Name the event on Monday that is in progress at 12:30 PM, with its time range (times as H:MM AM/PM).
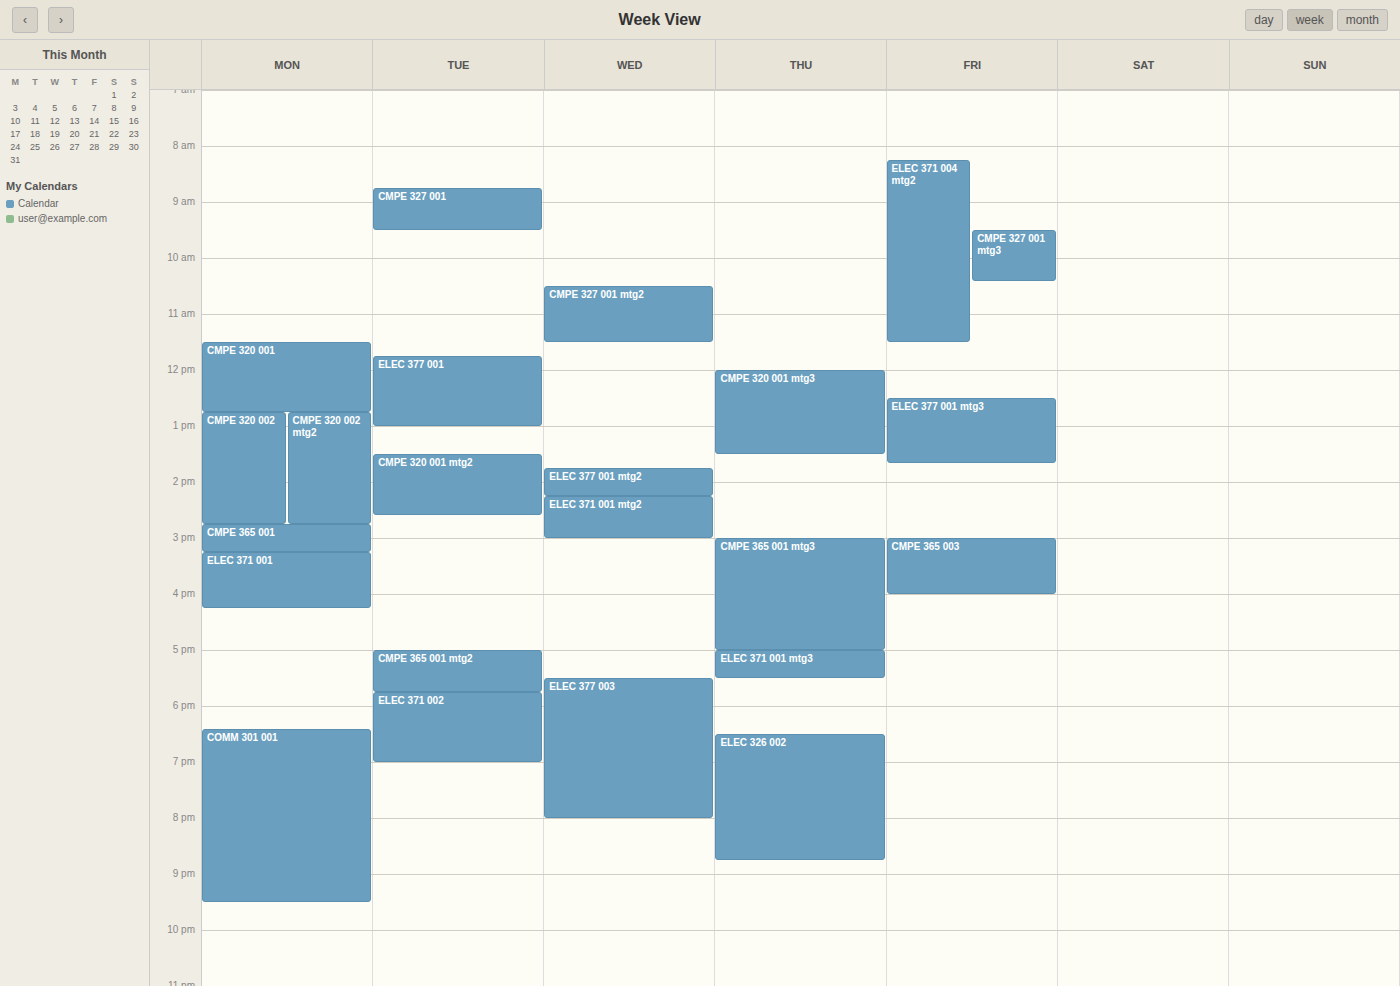
"CMPE 320 001", 11:30 AM to 12:45 PM